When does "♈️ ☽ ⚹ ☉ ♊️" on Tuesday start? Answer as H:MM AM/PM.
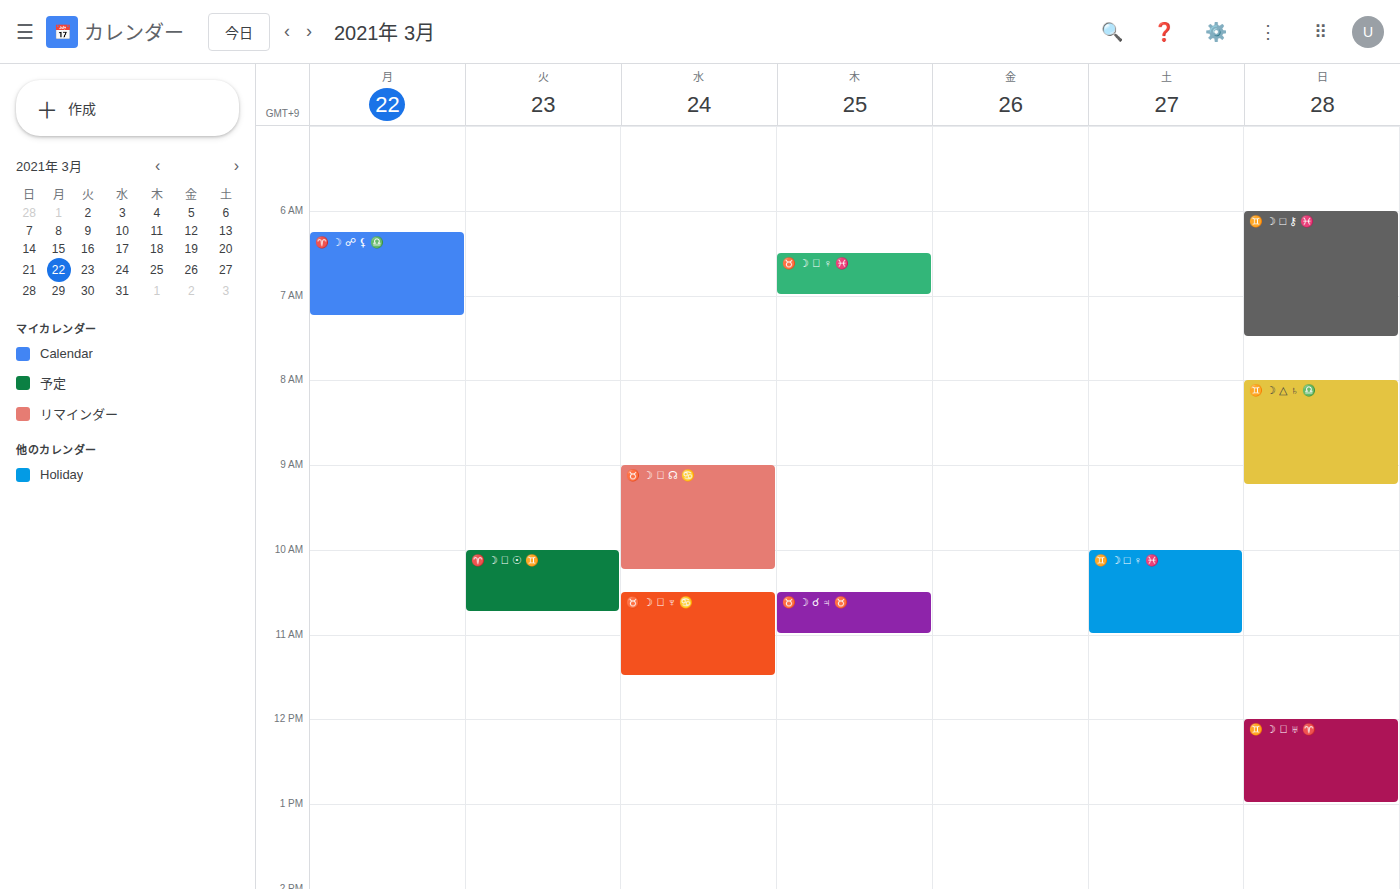
10:00 AM